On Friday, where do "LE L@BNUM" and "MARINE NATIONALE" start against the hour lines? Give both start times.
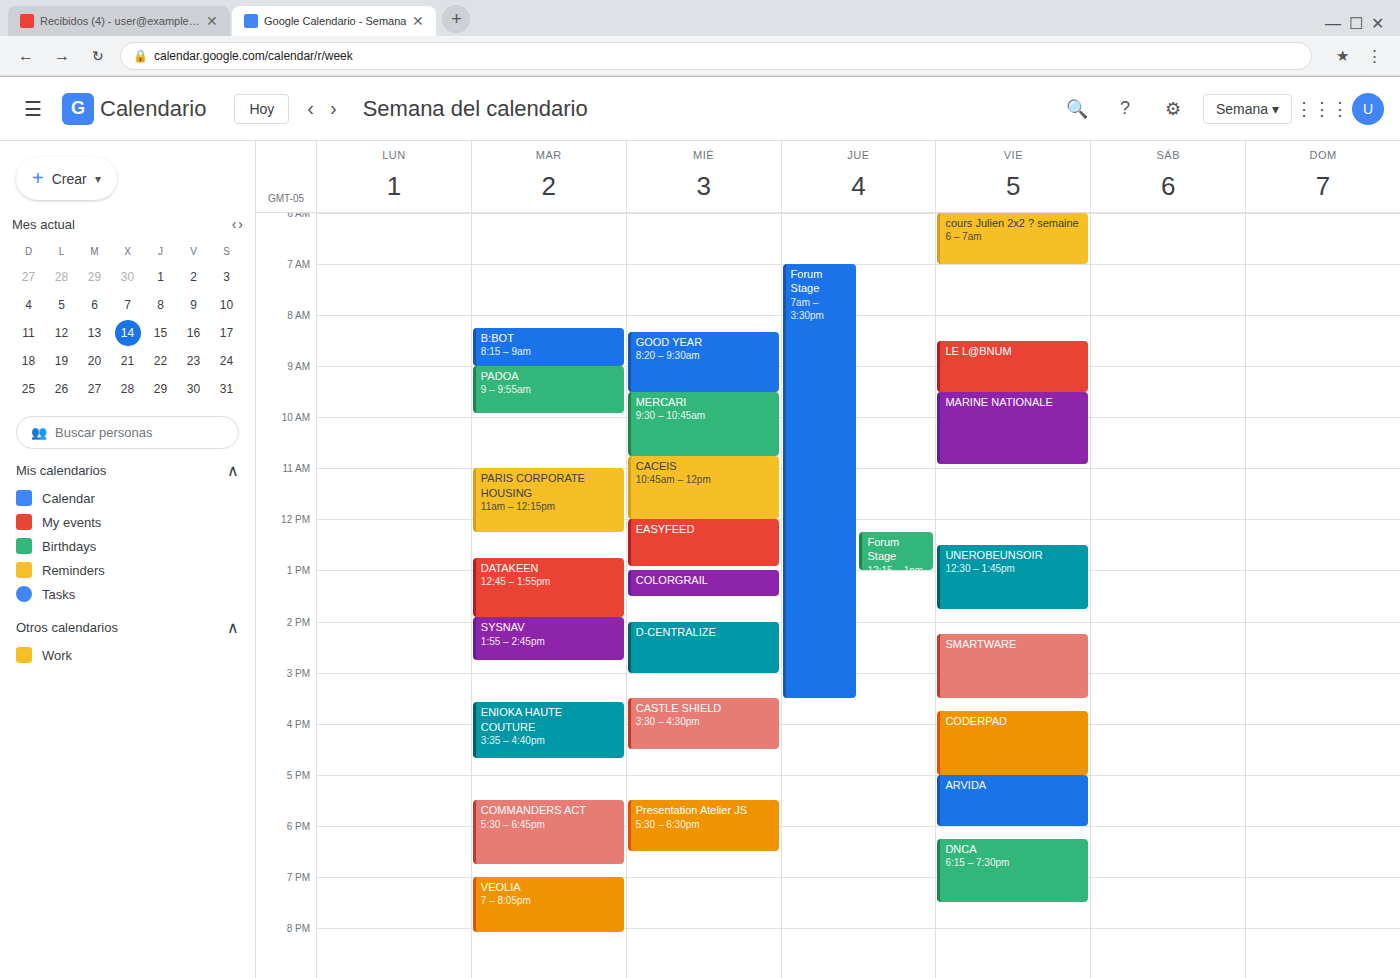
"LE L@BNUM": 8:30 AM, halfway between the 8 AM and 9 AM lines. "MARINE NATIONALE": 9:30 AM, halfway between the 9 AM and 10 AM lines.